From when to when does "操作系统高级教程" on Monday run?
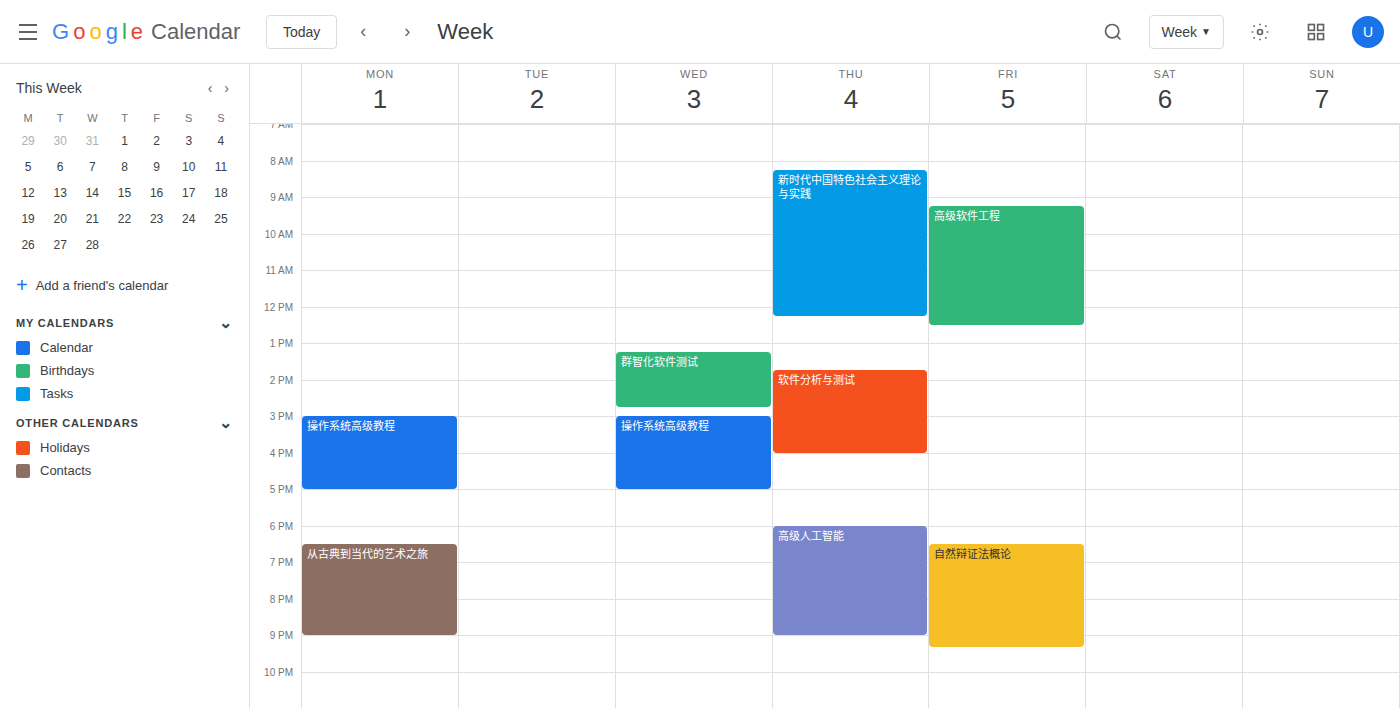
3:00 PM to 5:00 PM